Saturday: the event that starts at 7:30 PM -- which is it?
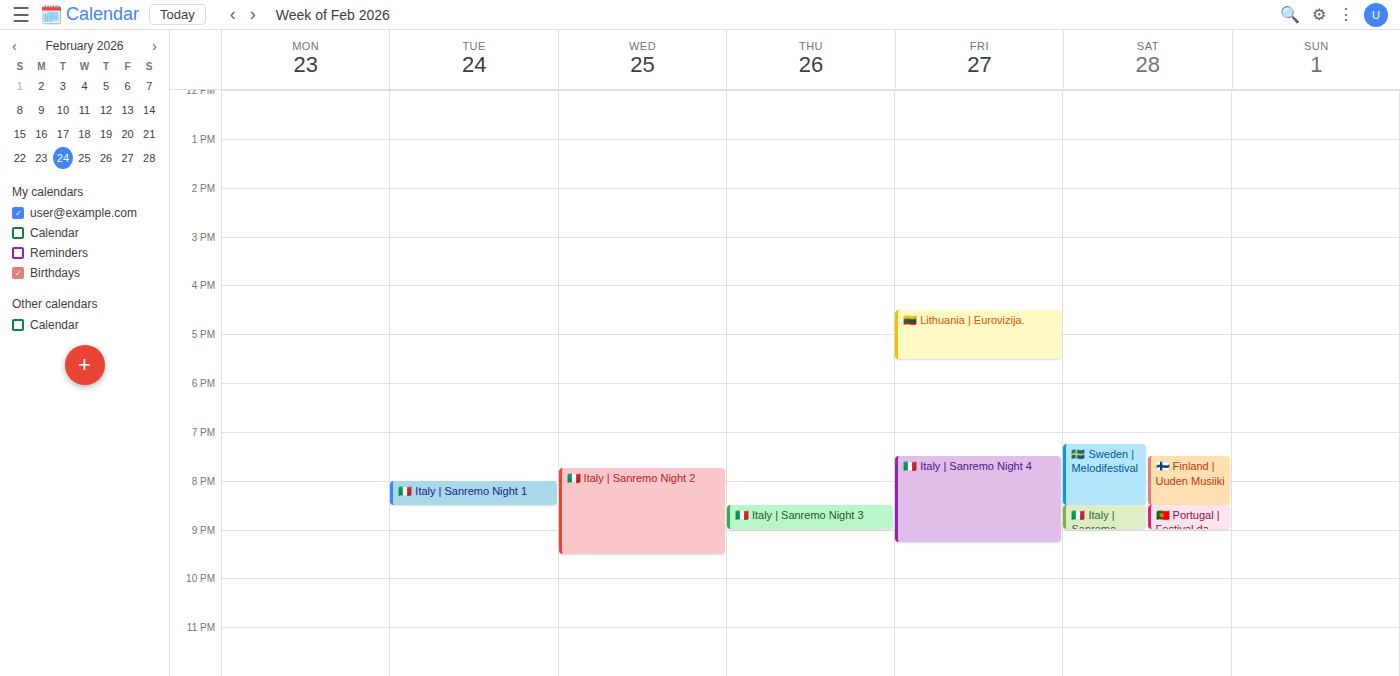
"🇫🇮 Finland | Uuden Musiiki"